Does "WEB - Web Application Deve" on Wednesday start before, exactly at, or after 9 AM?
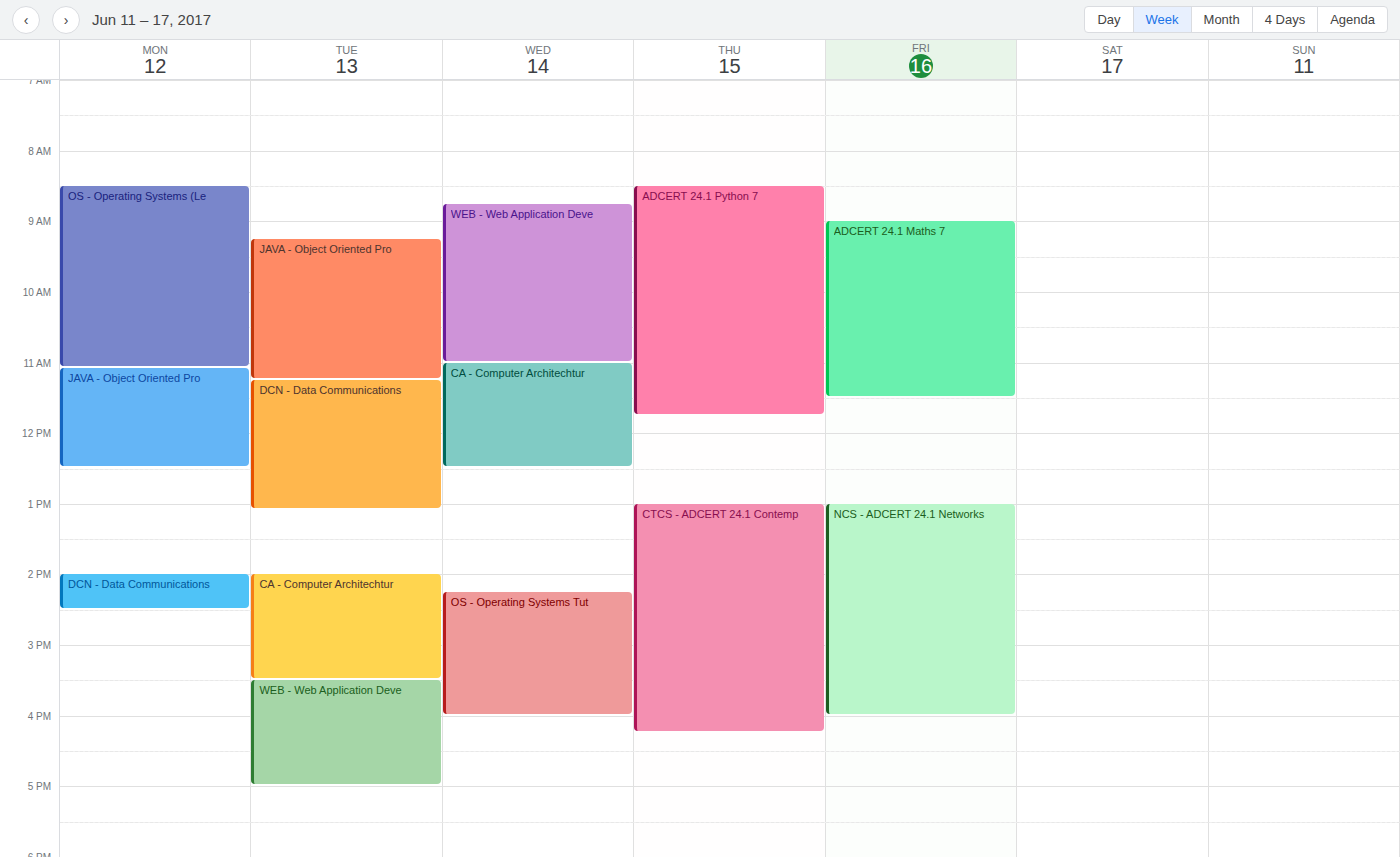
8:45 AM -- before 9 AM, 15 minutes above the 9 AM line.